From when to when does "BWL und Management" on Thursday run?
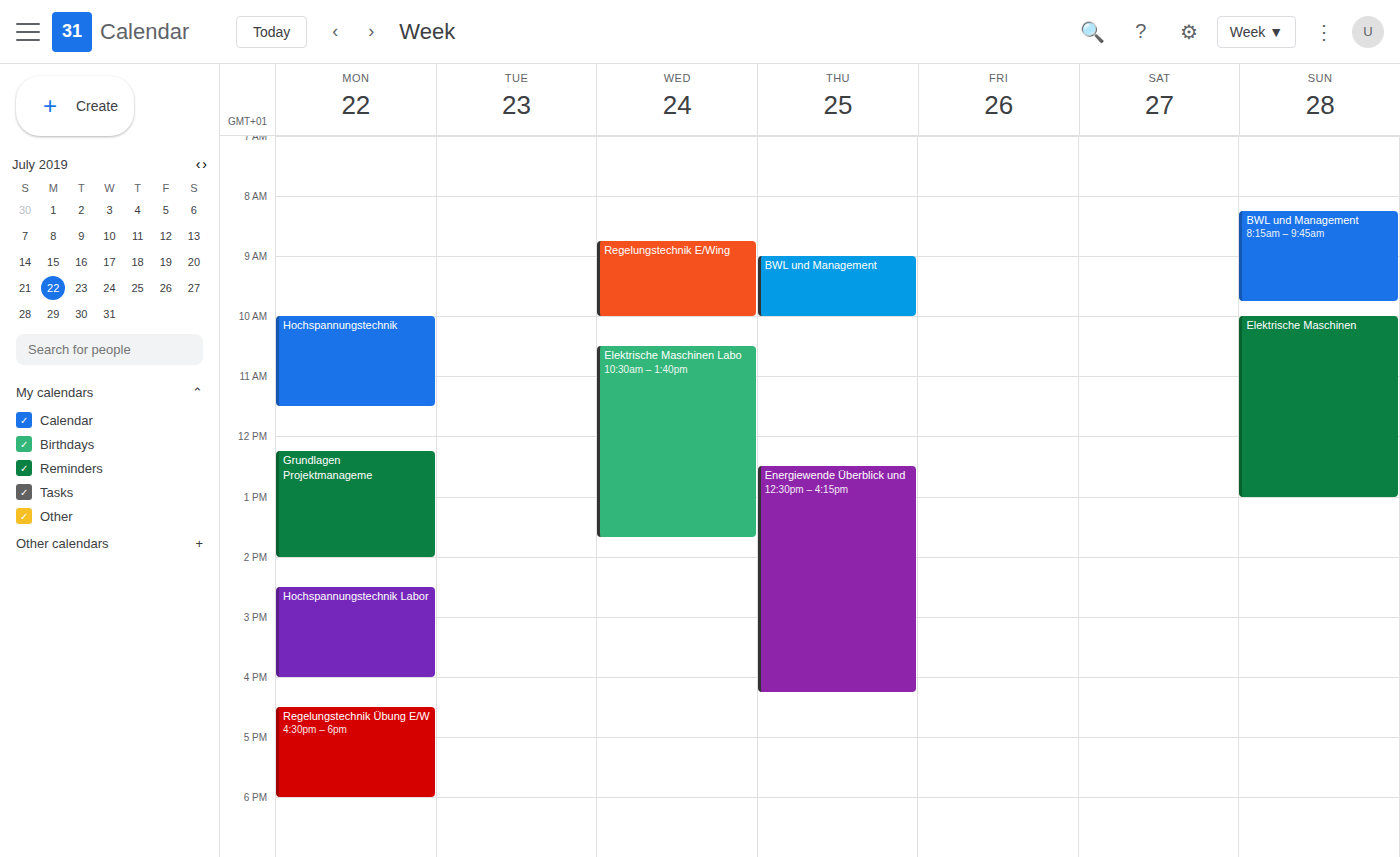
9:00 AM to 10:00 AM